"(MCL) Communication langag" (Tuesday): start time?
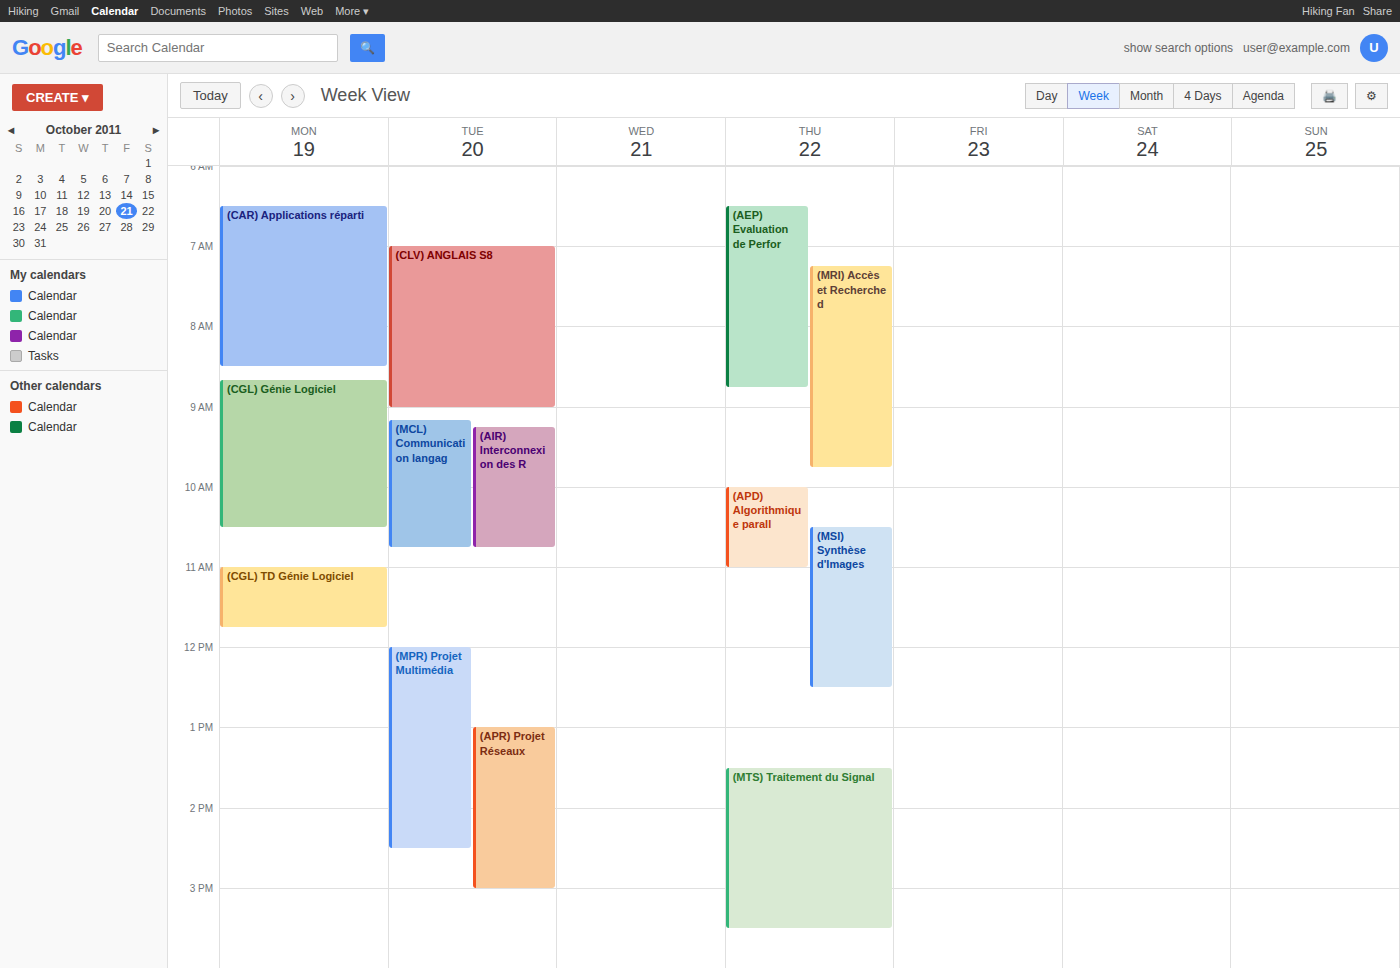
9:10 AM